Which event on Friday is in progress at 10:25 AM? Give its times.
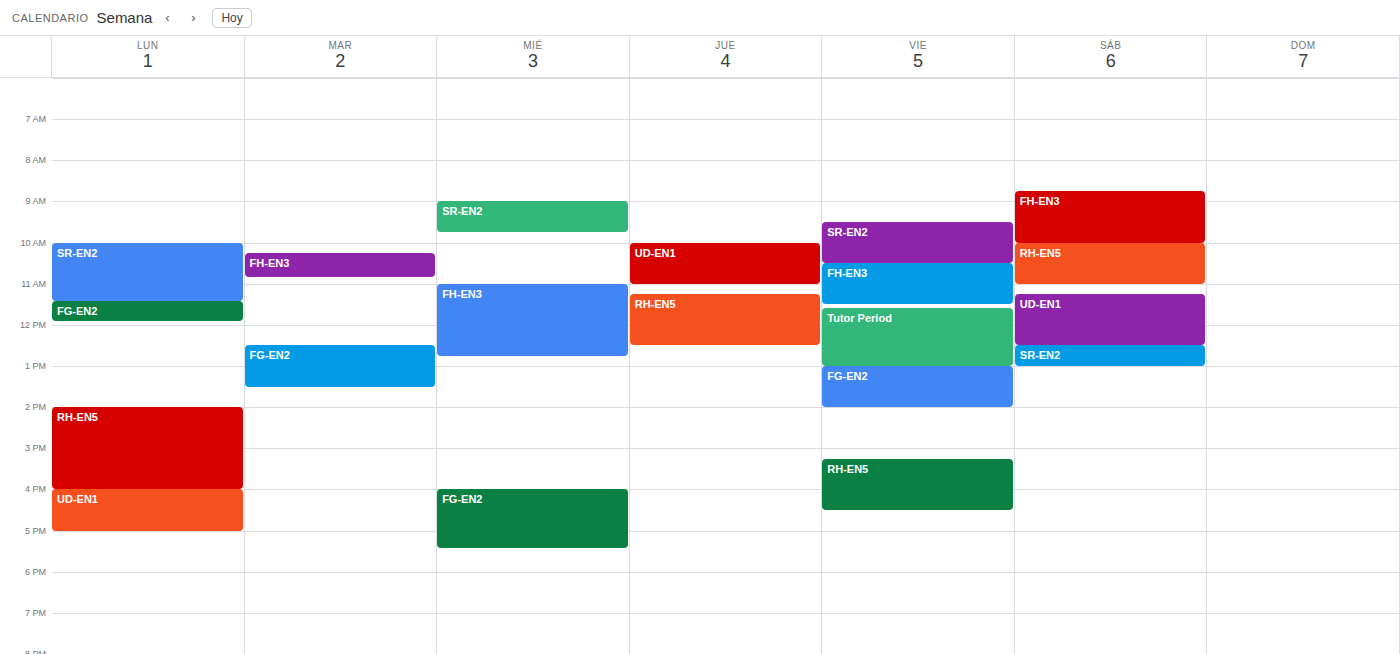
"SR-EN2", 9:30 AM to 10:30 AM